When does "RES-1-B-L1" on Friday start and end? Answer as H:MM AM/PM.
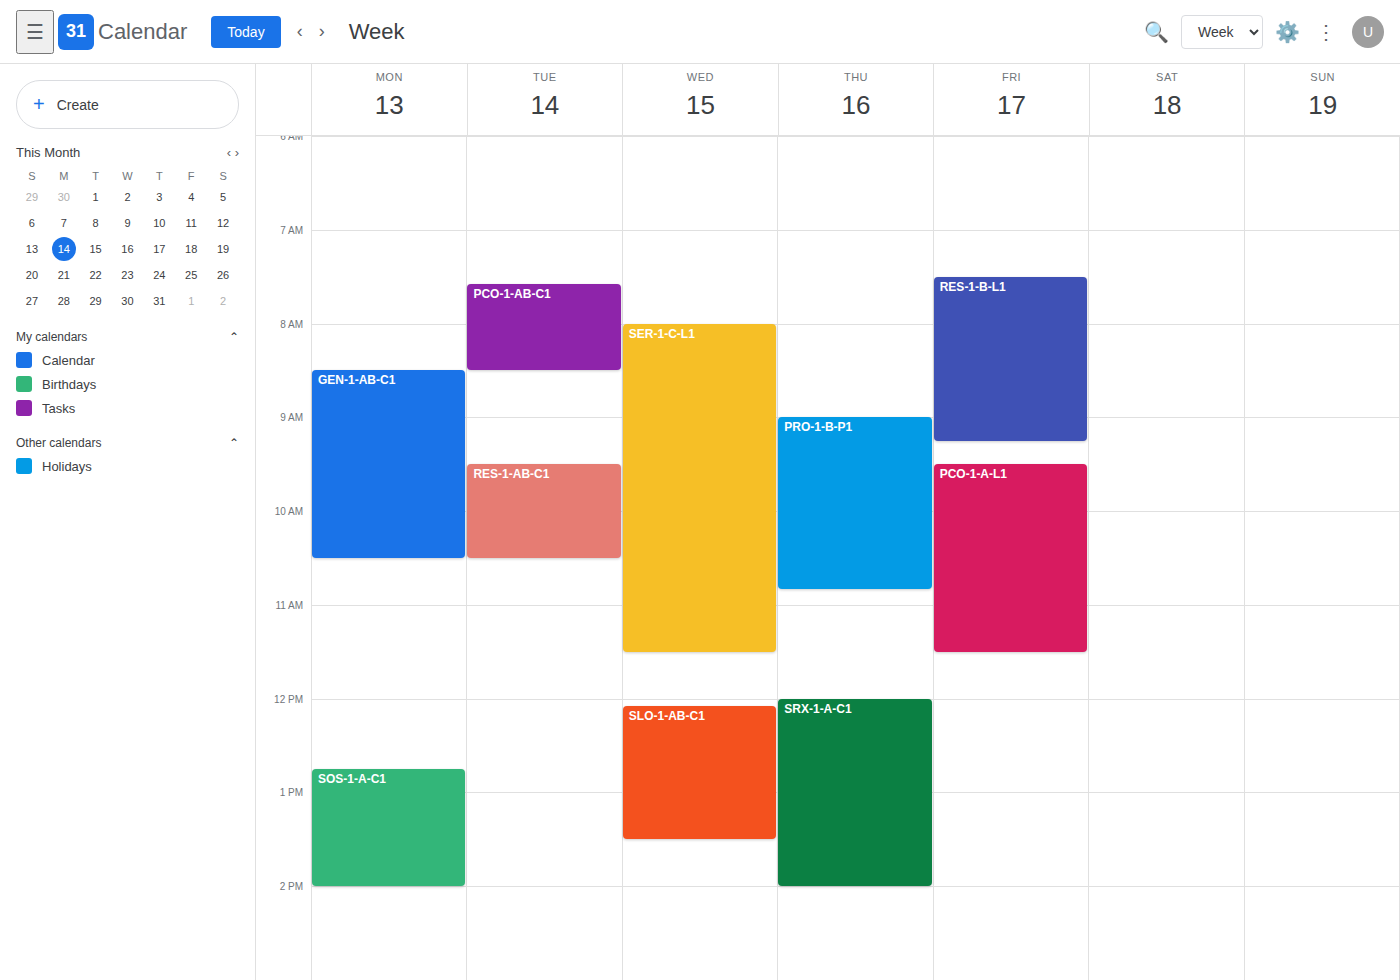
7:30 AM to 9:15 AM